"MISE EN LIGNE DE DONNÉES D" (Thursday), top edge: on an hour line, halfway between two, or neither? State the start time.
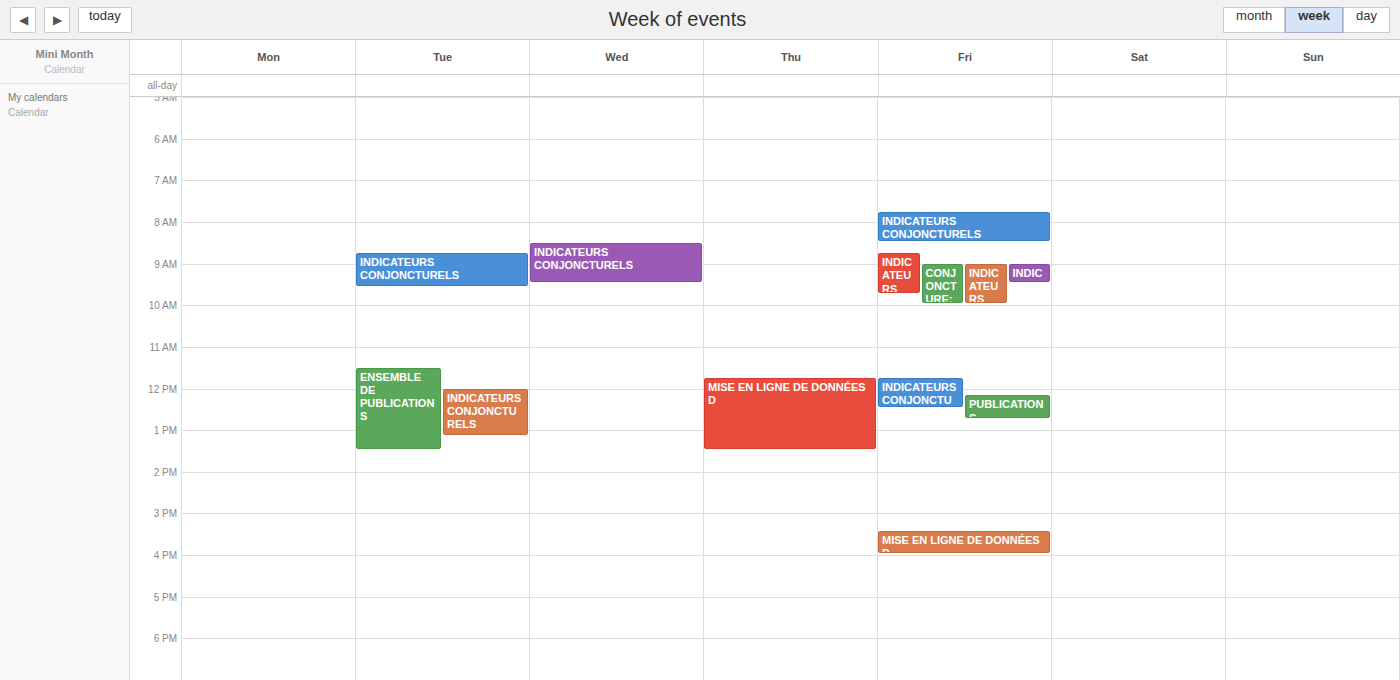
11:45 AM -- neither: three quarters of the way from the 11 AM line to the 12 PM line.